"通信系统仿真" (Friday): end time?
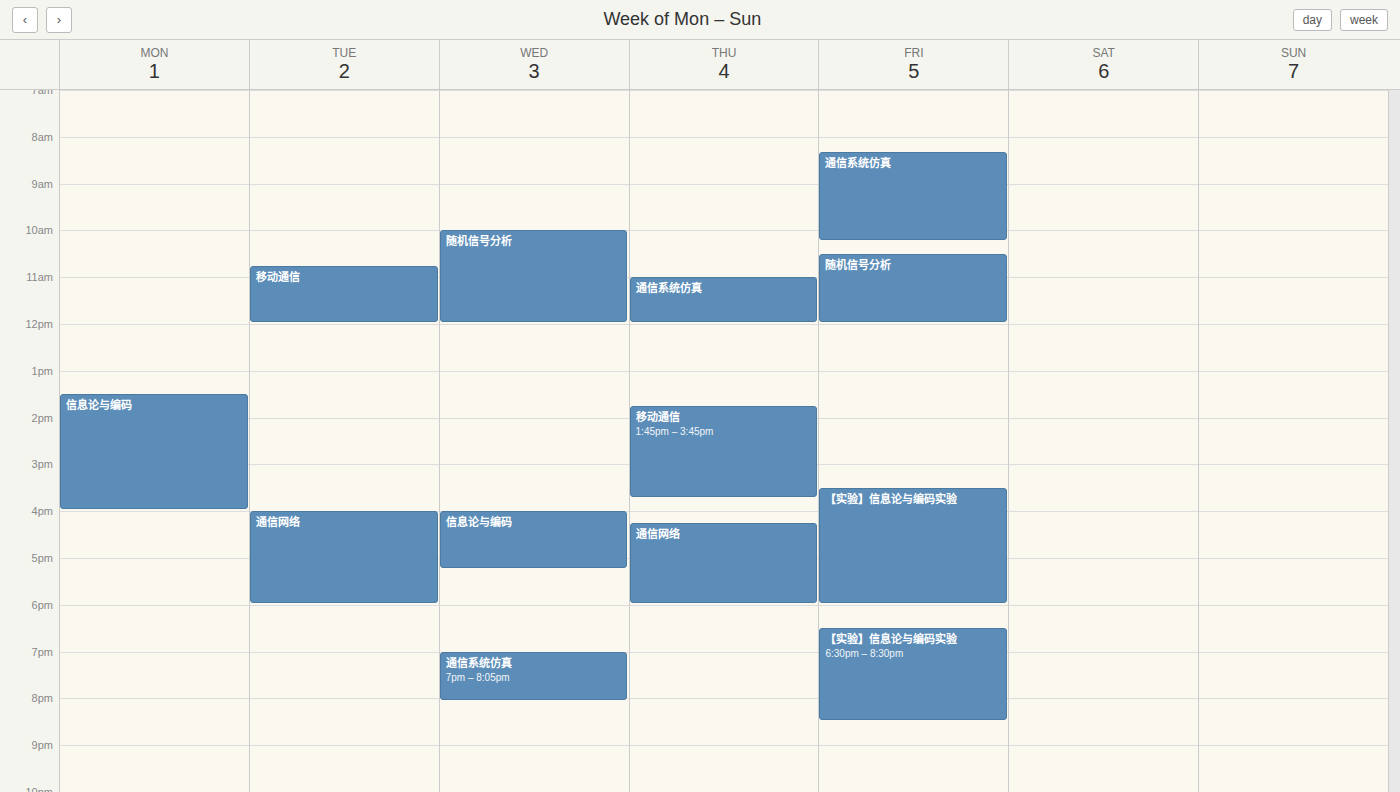
10:15 AM